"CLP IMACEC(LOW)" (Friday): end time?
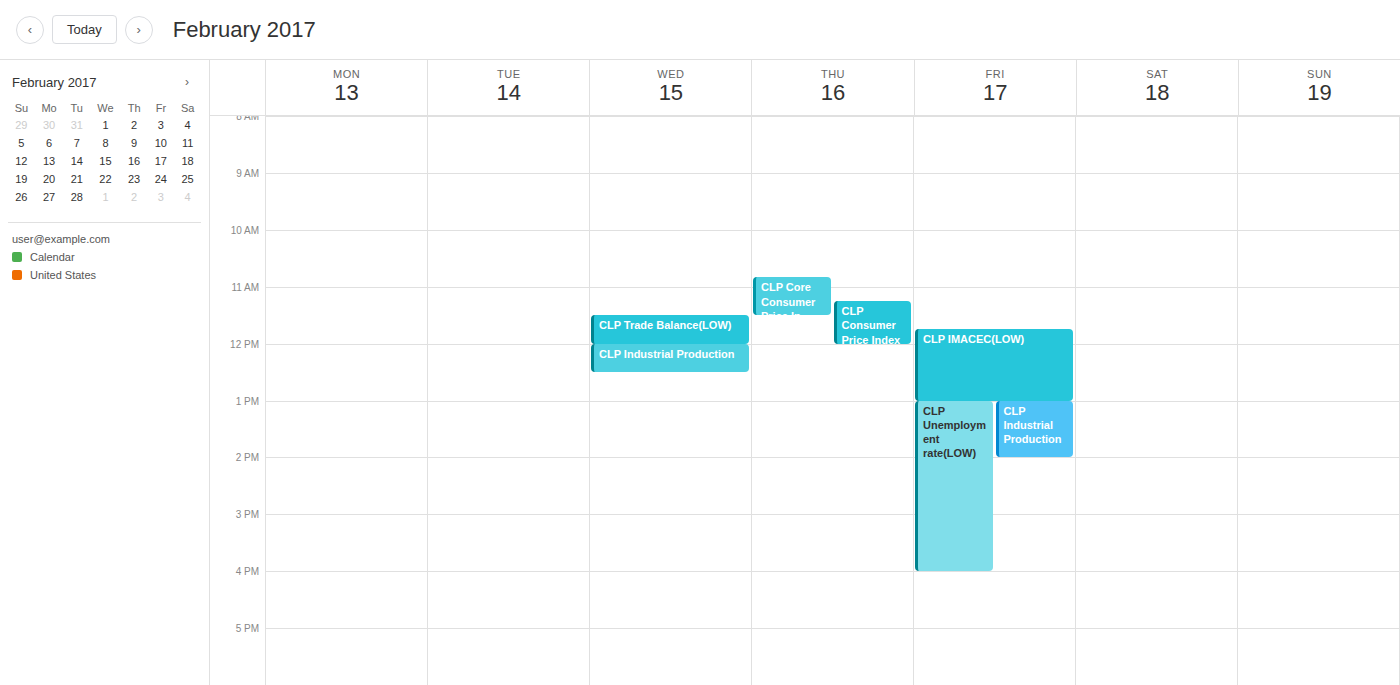
13:00